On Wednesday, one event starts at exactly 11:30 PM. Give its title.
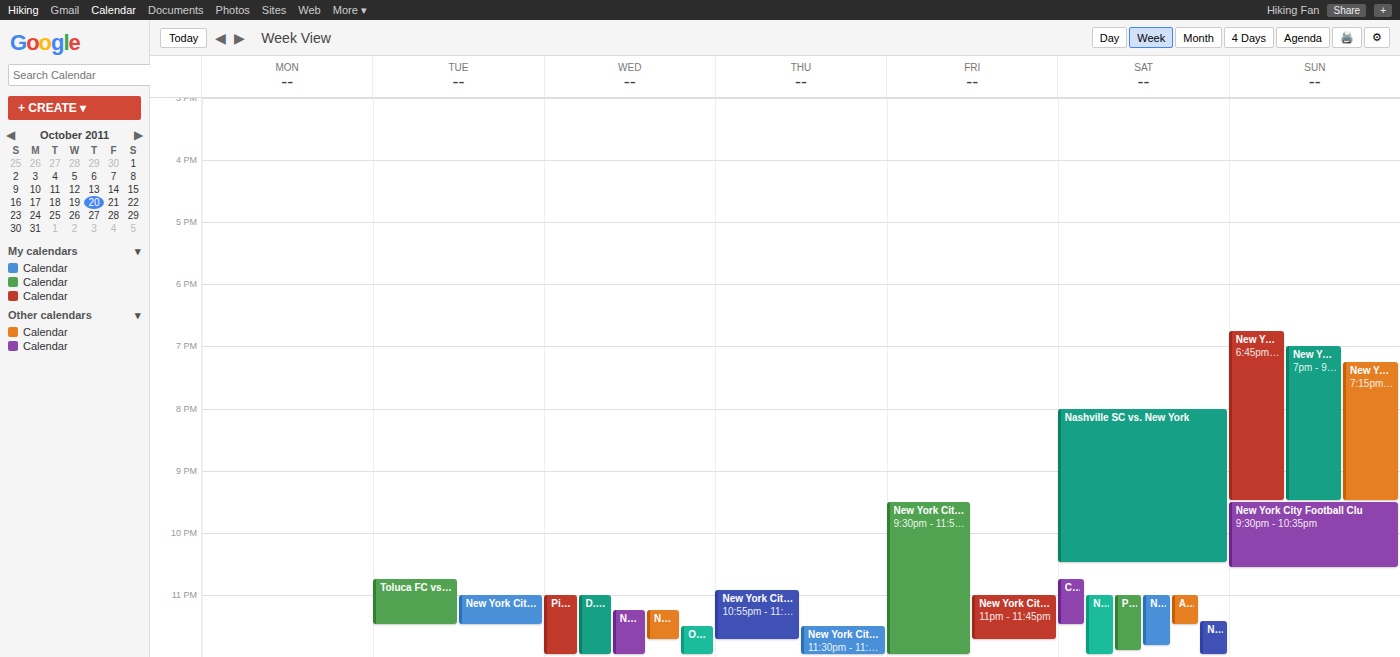
"Orlando City vs. New York"